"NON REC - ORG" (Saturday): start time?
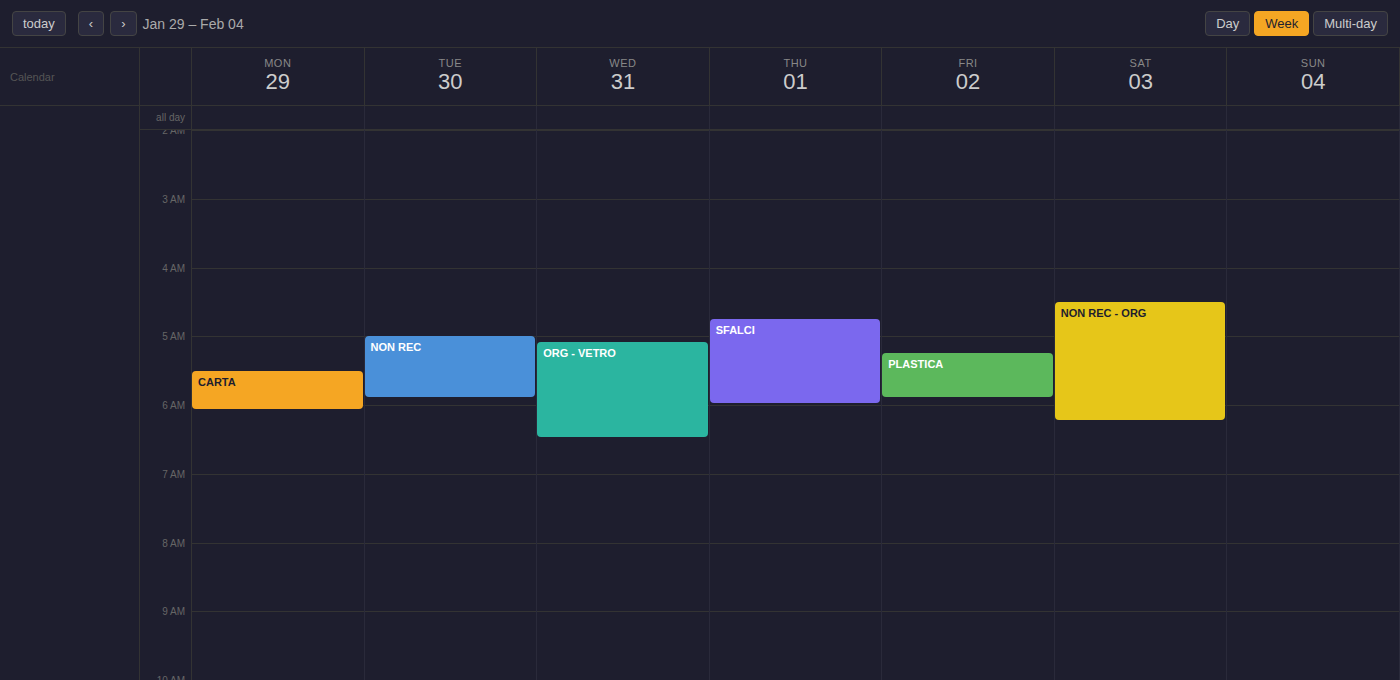
4:30 AM